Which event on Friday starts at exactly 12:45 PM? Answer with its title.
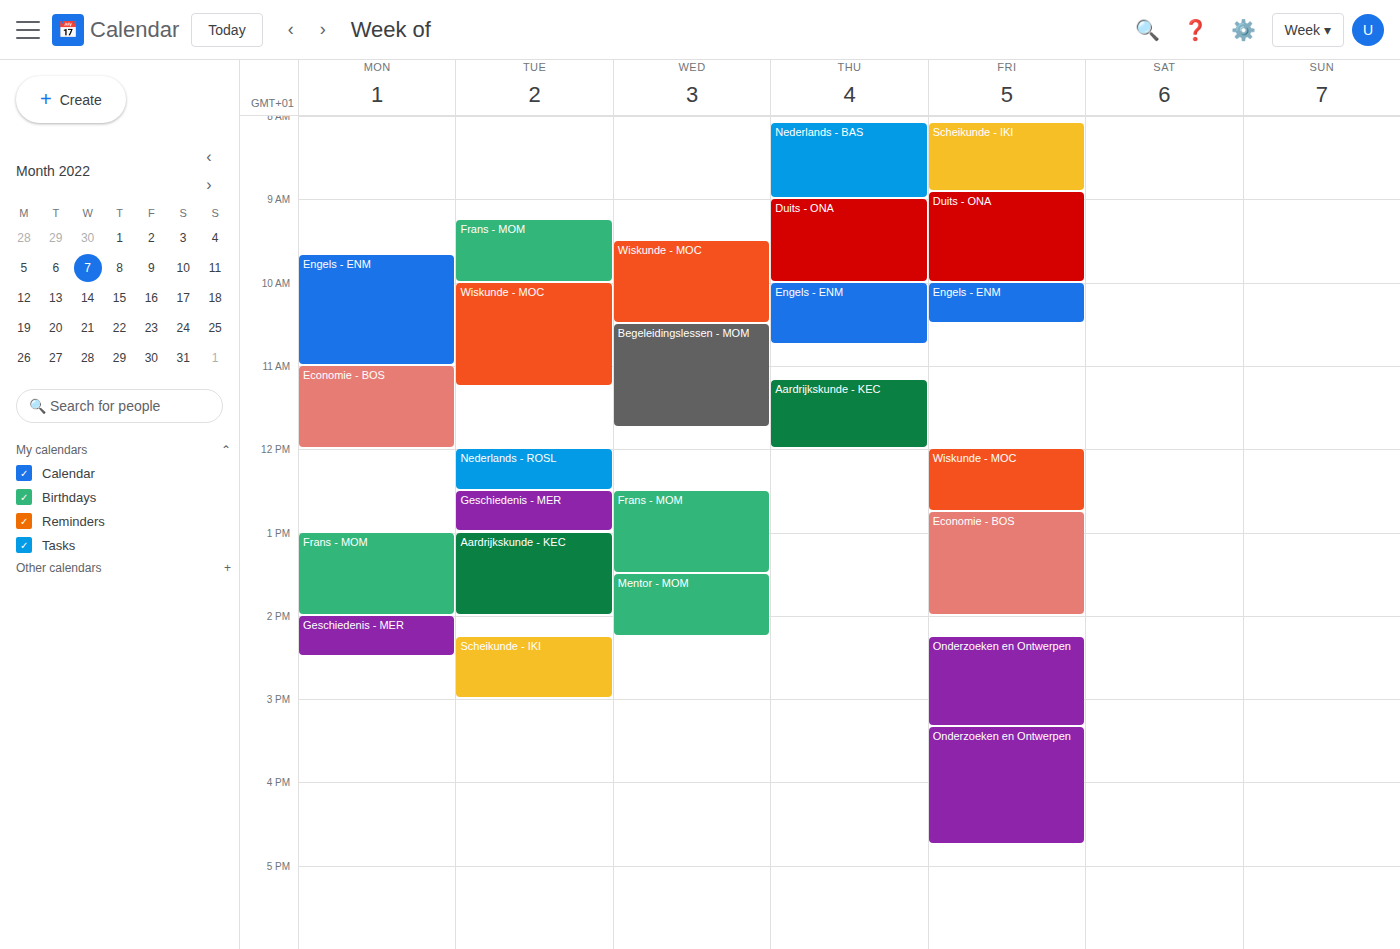
"Economie - BOS"